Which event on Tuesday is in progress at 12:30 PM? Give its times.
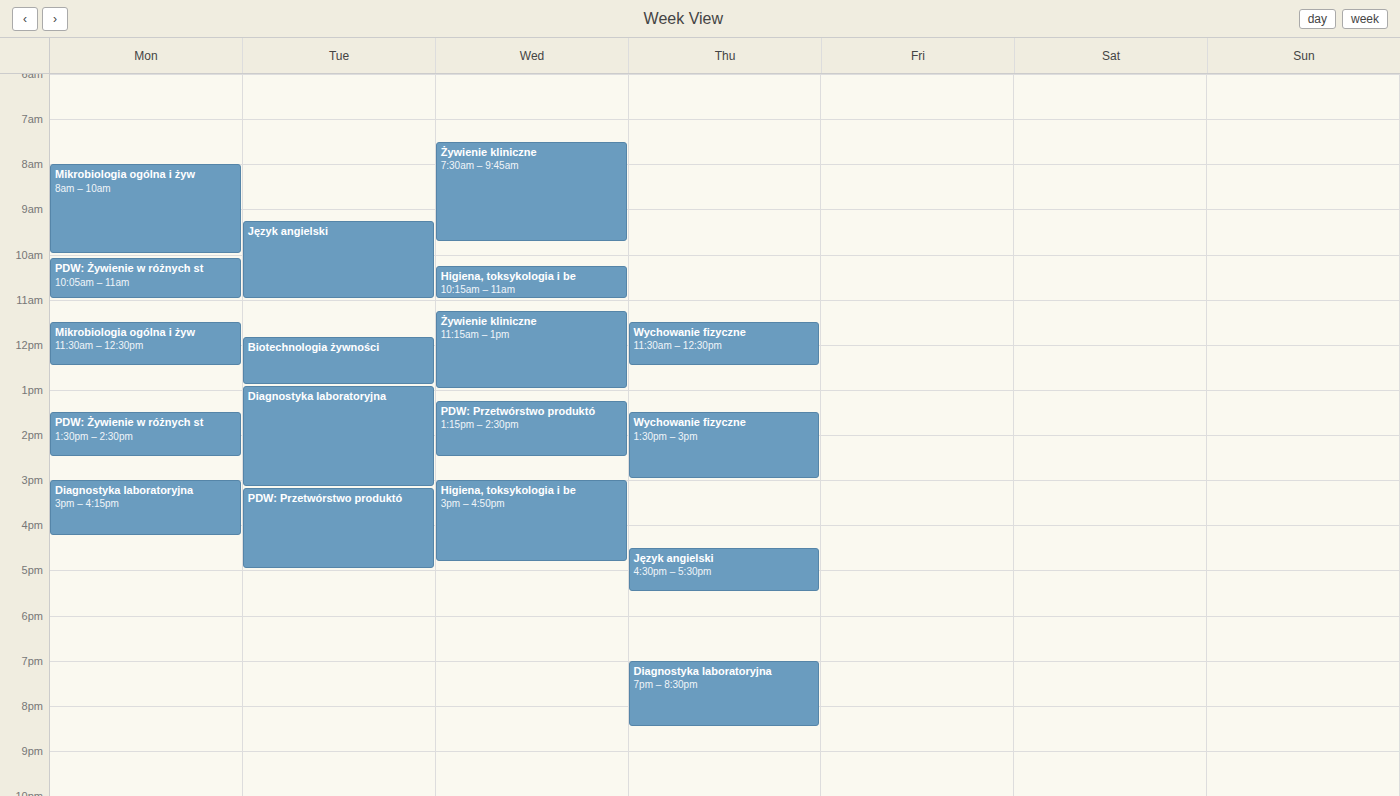
"Biotechnologia żywności", 11:50 AM to 12:55 PM